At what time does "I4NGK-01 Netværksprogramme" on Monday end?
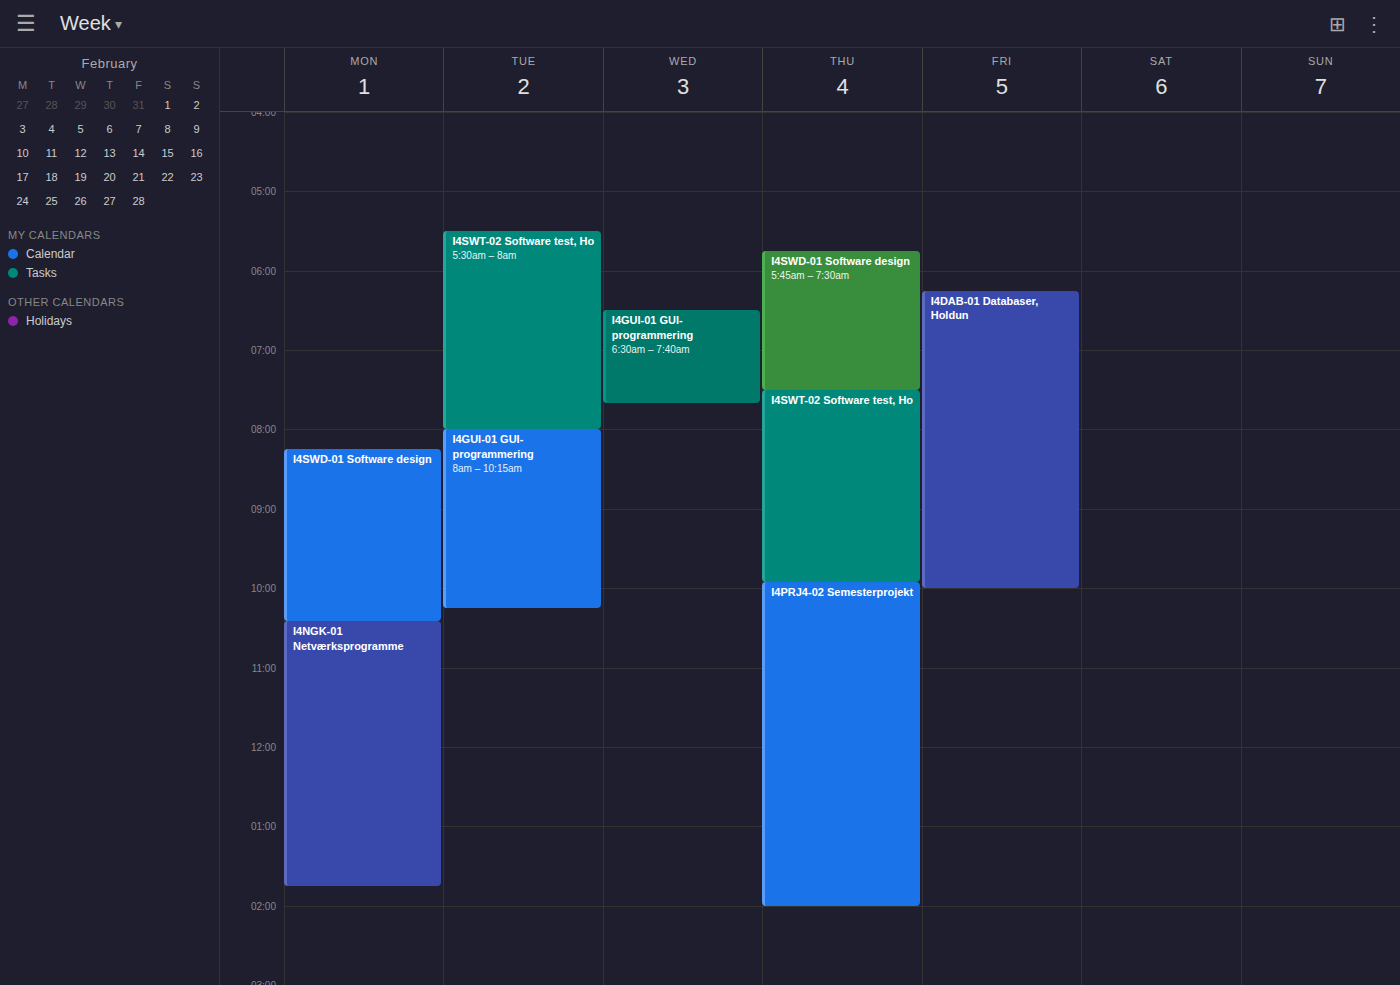
1:45 PM